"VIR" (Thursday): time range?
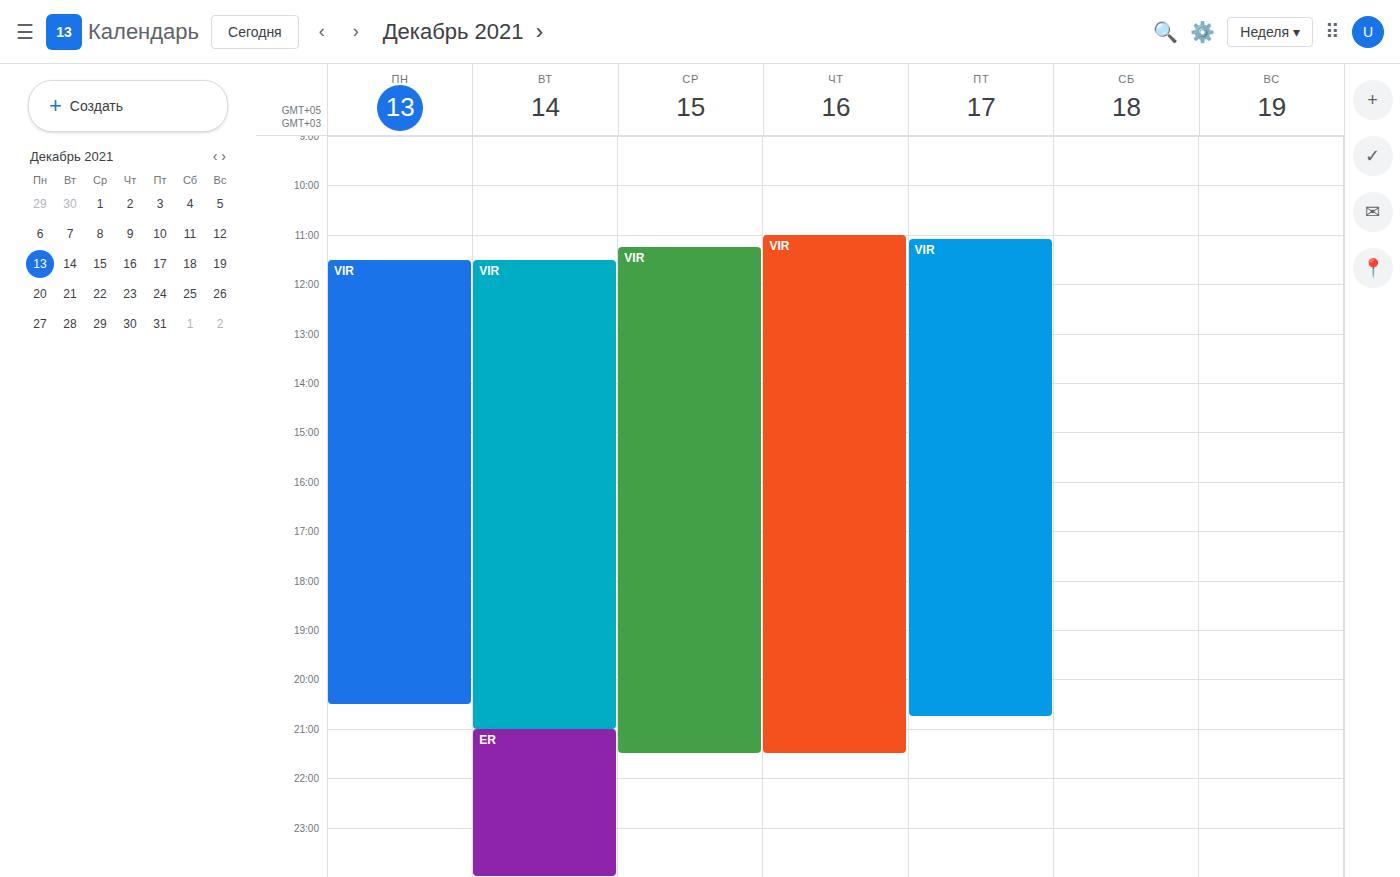
11:00 to 21:30